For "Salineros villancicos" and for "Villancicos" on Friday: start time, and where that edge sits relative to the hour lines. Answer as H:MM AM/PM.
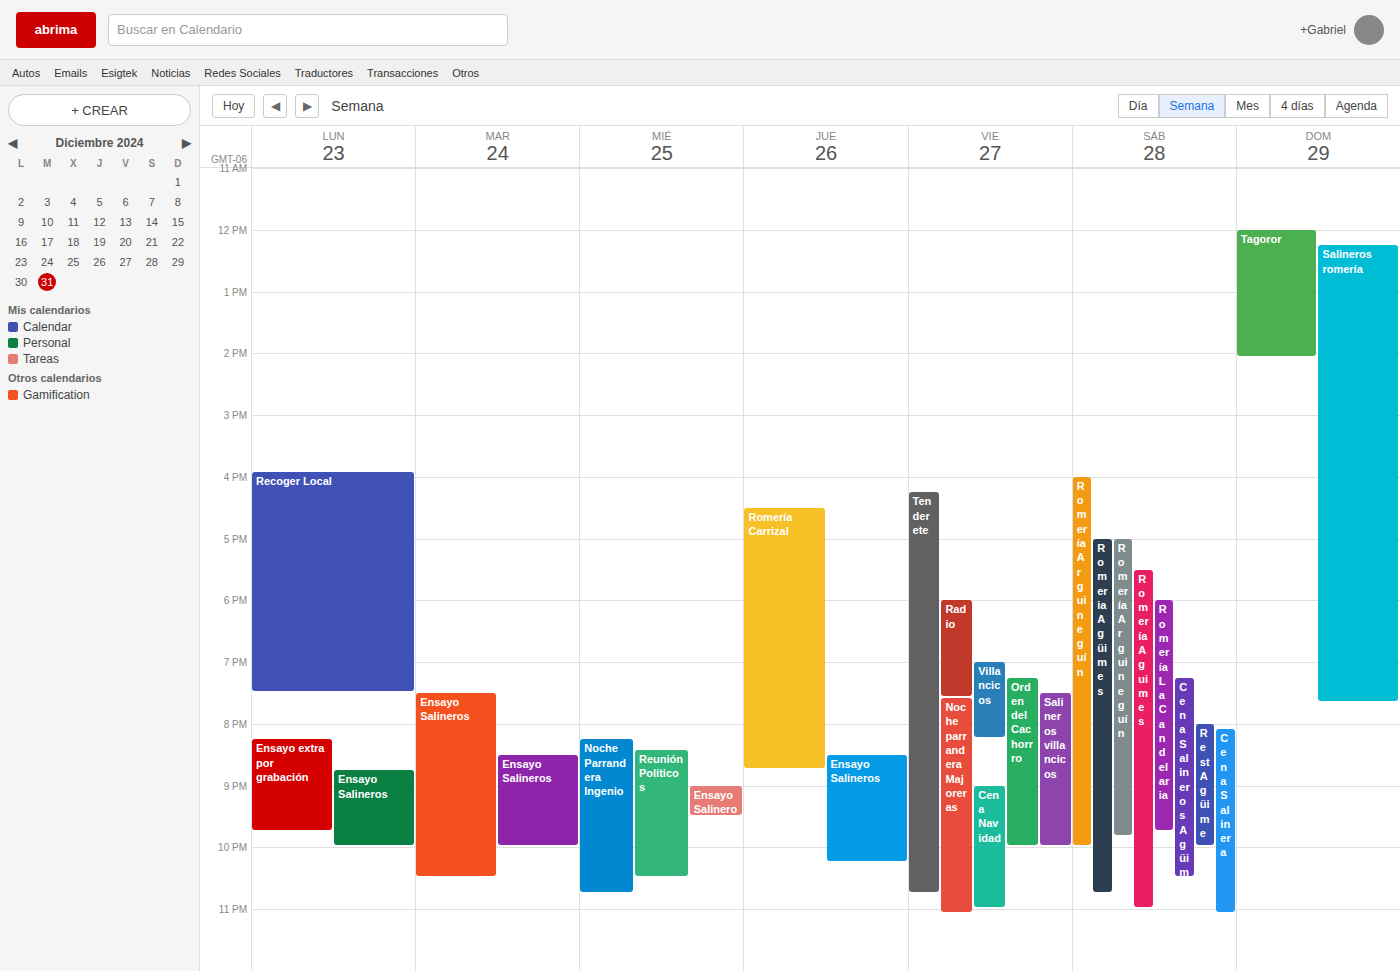
"Salineros villancicos": 7:30 PM, halfway between the 7 PM and 8 PM lines. "Villancicos": 7:00 PM, exactly on the 7 PM line.